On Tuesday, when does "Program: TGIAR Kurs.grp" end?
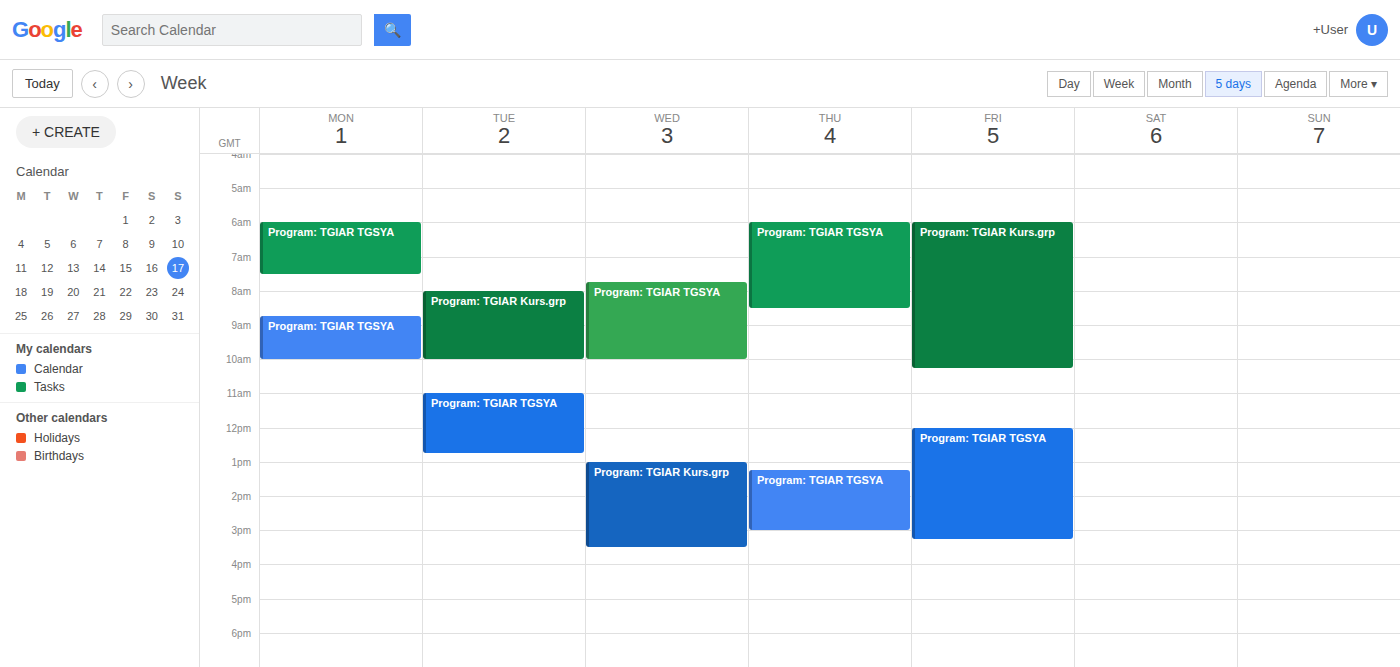
10:00 AM